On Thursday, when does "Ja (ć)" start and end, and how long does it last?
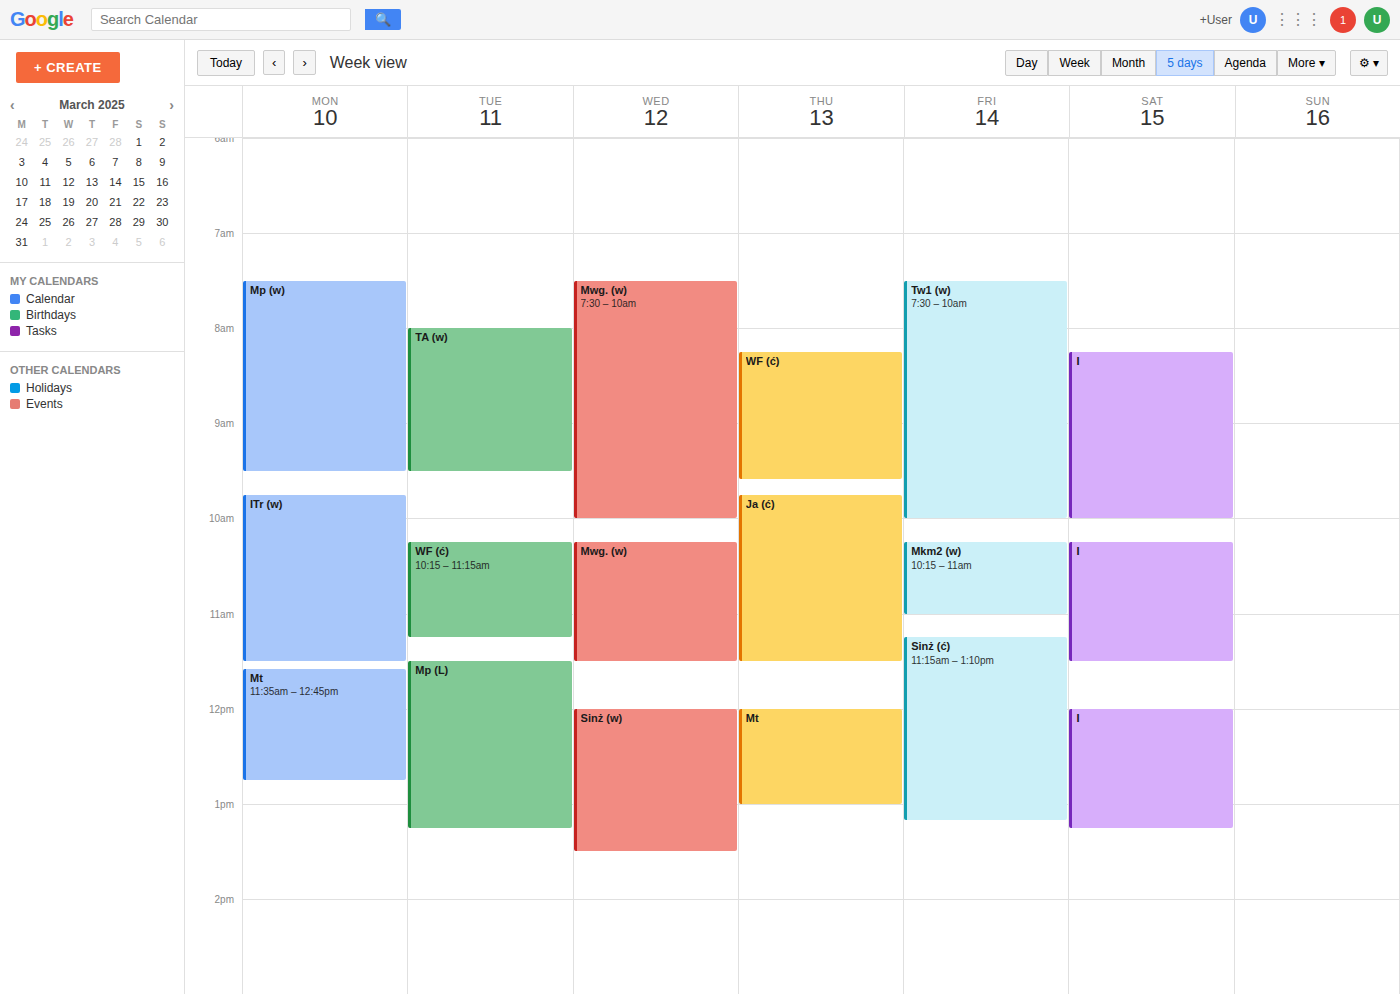
9:45 AM to 11:30 AM, 1 hour 45 minutes